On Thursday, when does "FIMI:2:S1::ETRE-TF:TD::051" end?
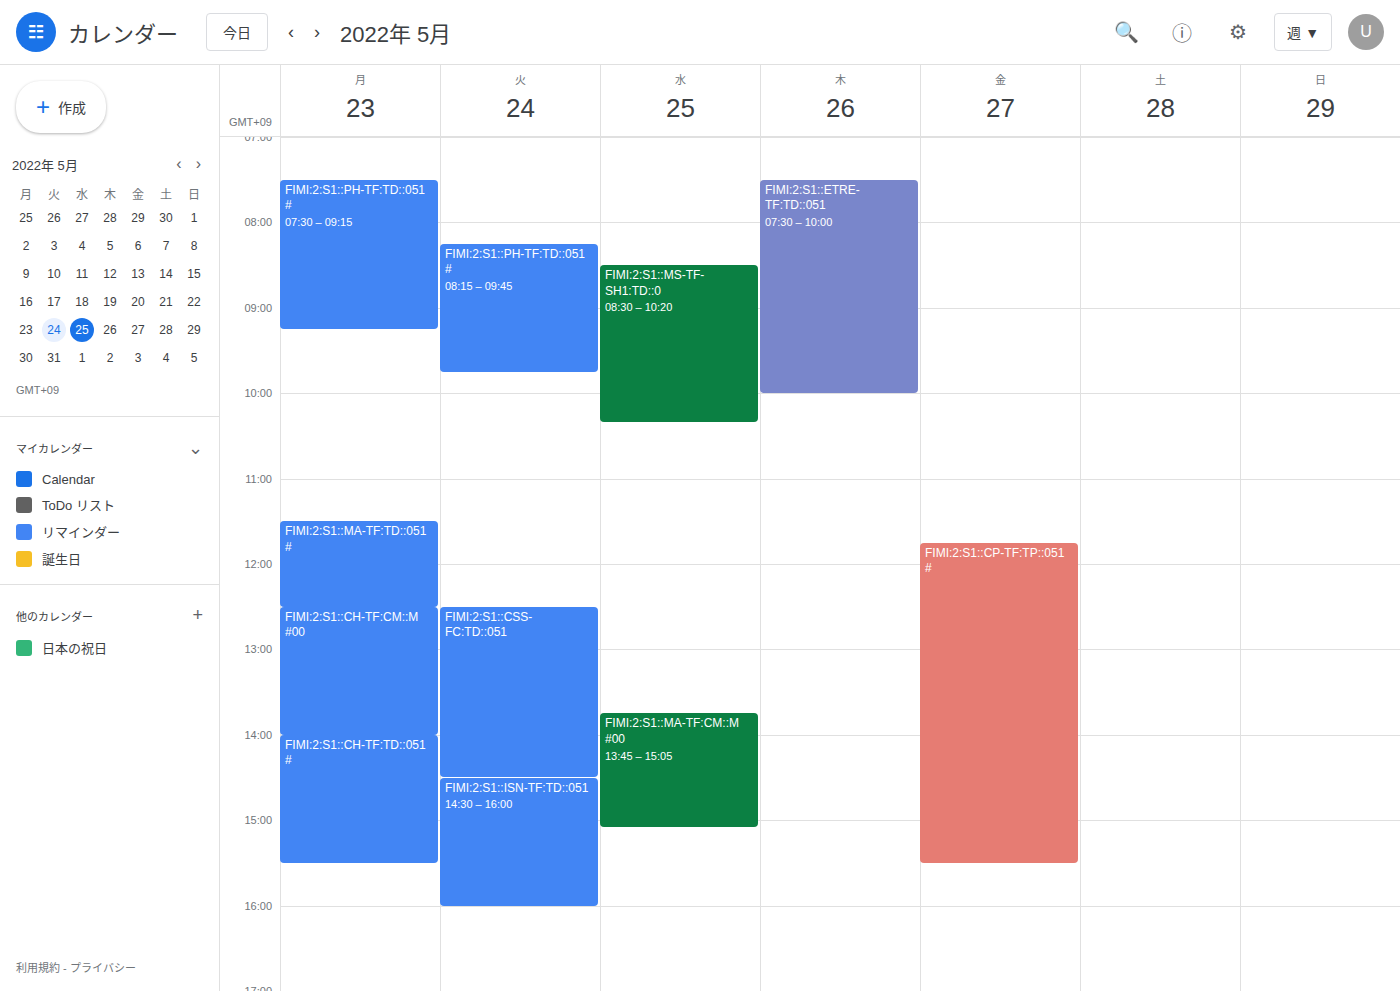
10:00 AM